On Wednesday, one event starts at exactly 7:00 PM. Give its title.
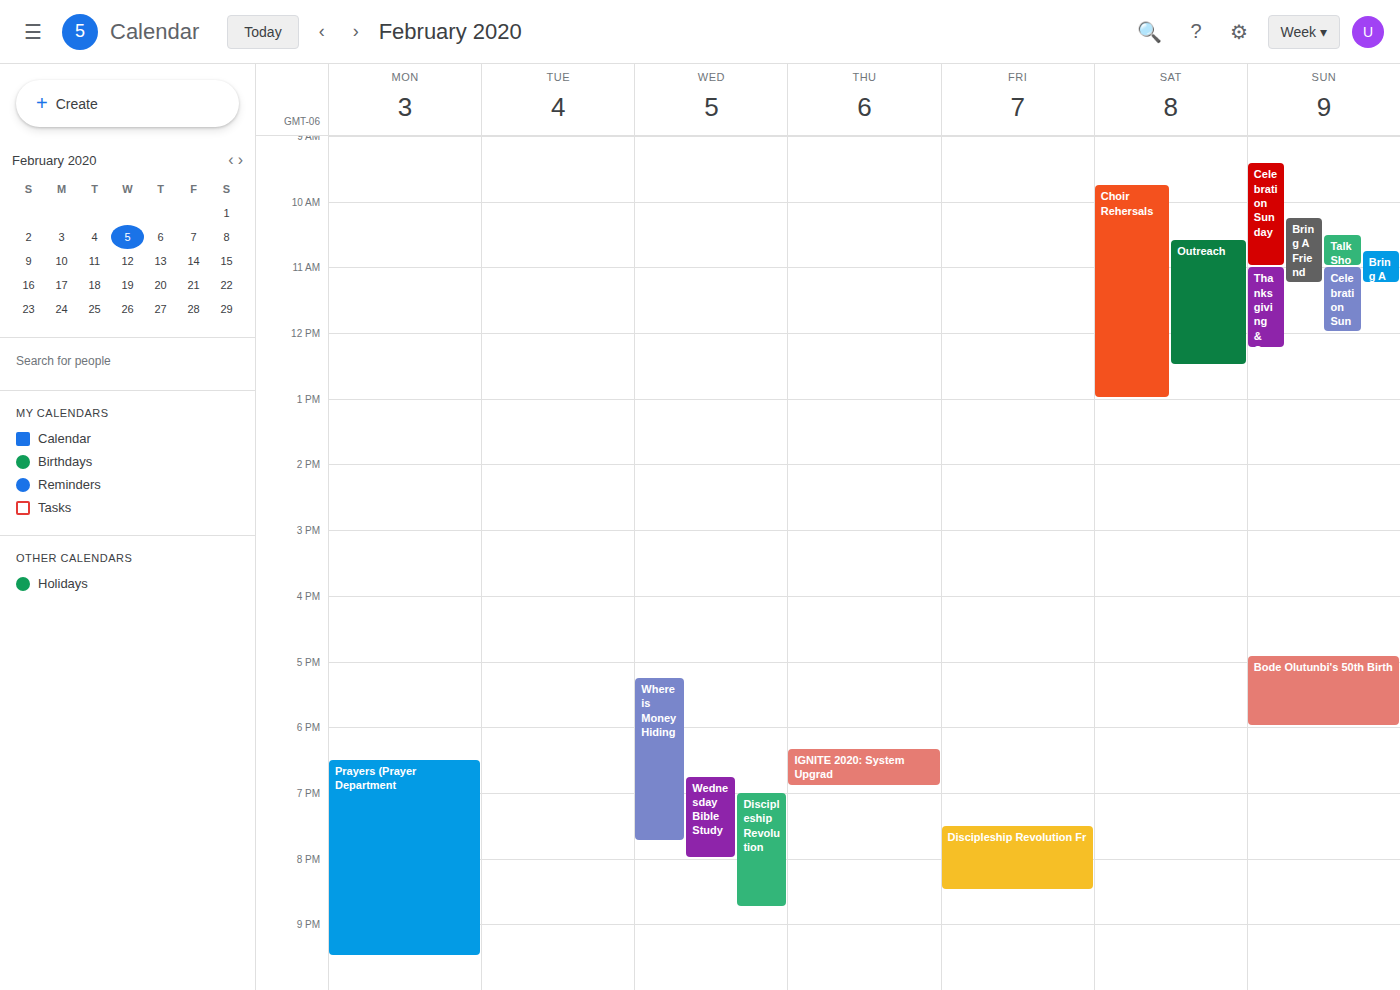
"Discipleship Revolution"